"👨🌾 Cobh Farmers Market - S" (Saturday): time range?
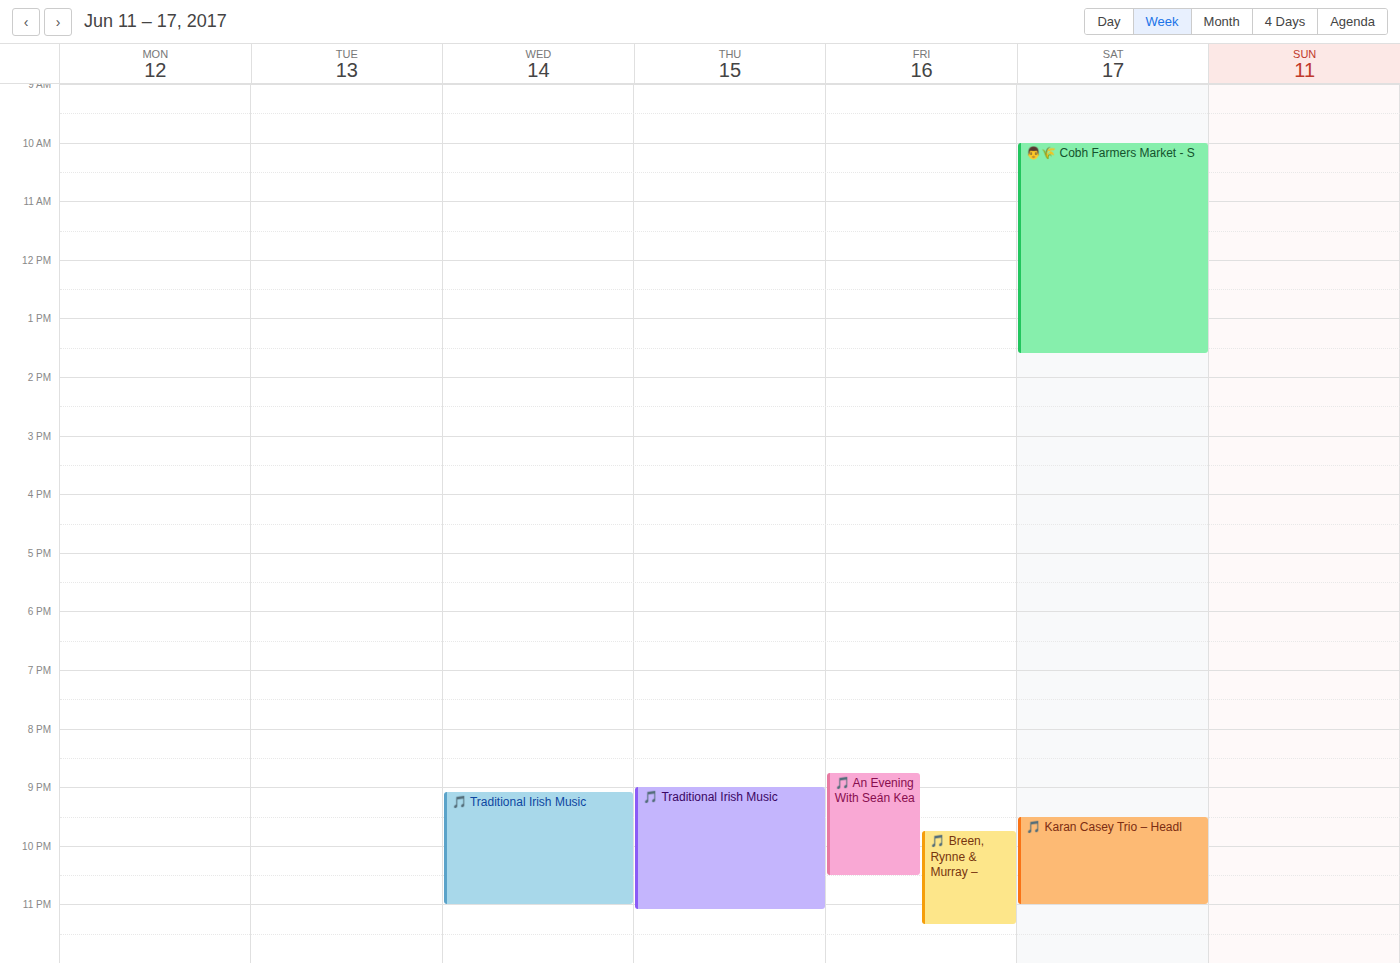
10:00 AM to 1:35 PM